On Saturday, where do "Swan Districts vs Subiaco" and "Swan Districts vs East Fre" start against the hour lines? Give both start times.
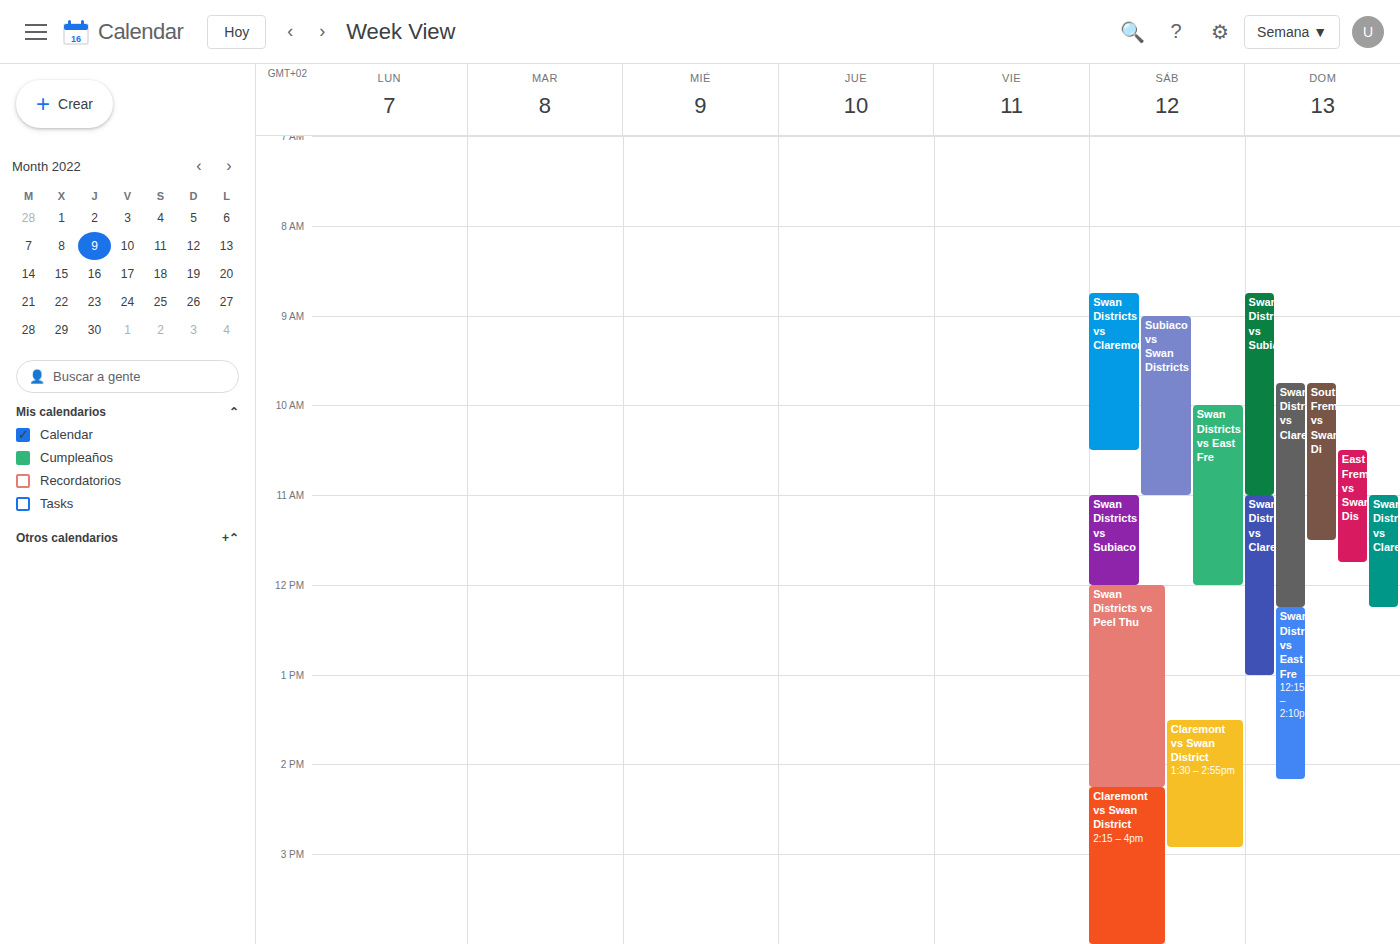
"Swan Districts vs Subiaco": 11:00 AM, exactly on the 11 AM line. "Swan Districts vs East Fre": 10:00 AM, exactly on the 10 AM line.